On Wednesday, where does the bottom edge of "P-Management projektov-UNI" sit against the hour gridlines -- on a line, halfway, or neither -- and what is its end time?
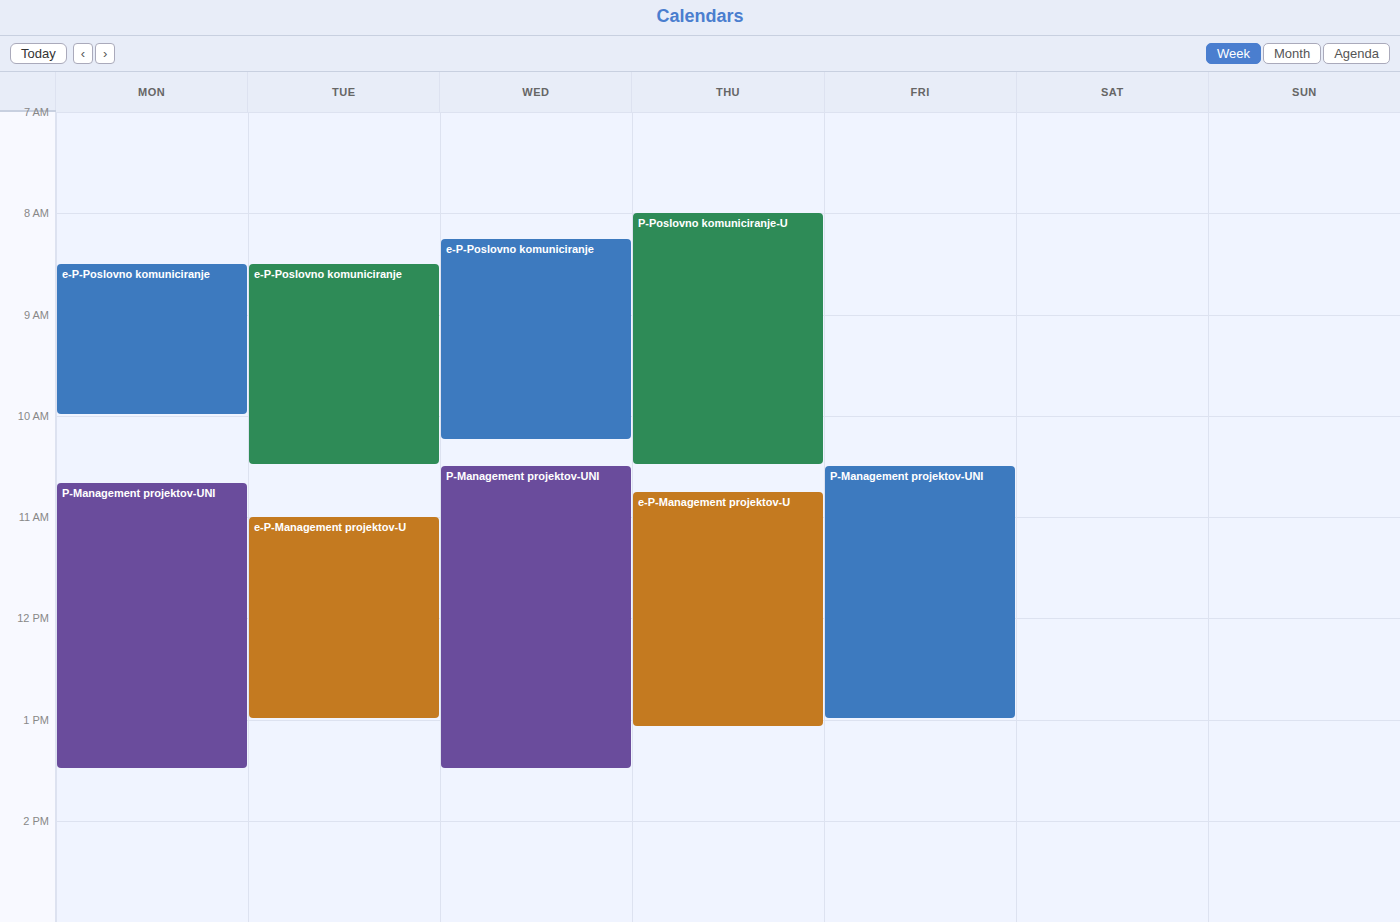
1:30 PM -- halfway between the 1 PM and 2 PM lines.